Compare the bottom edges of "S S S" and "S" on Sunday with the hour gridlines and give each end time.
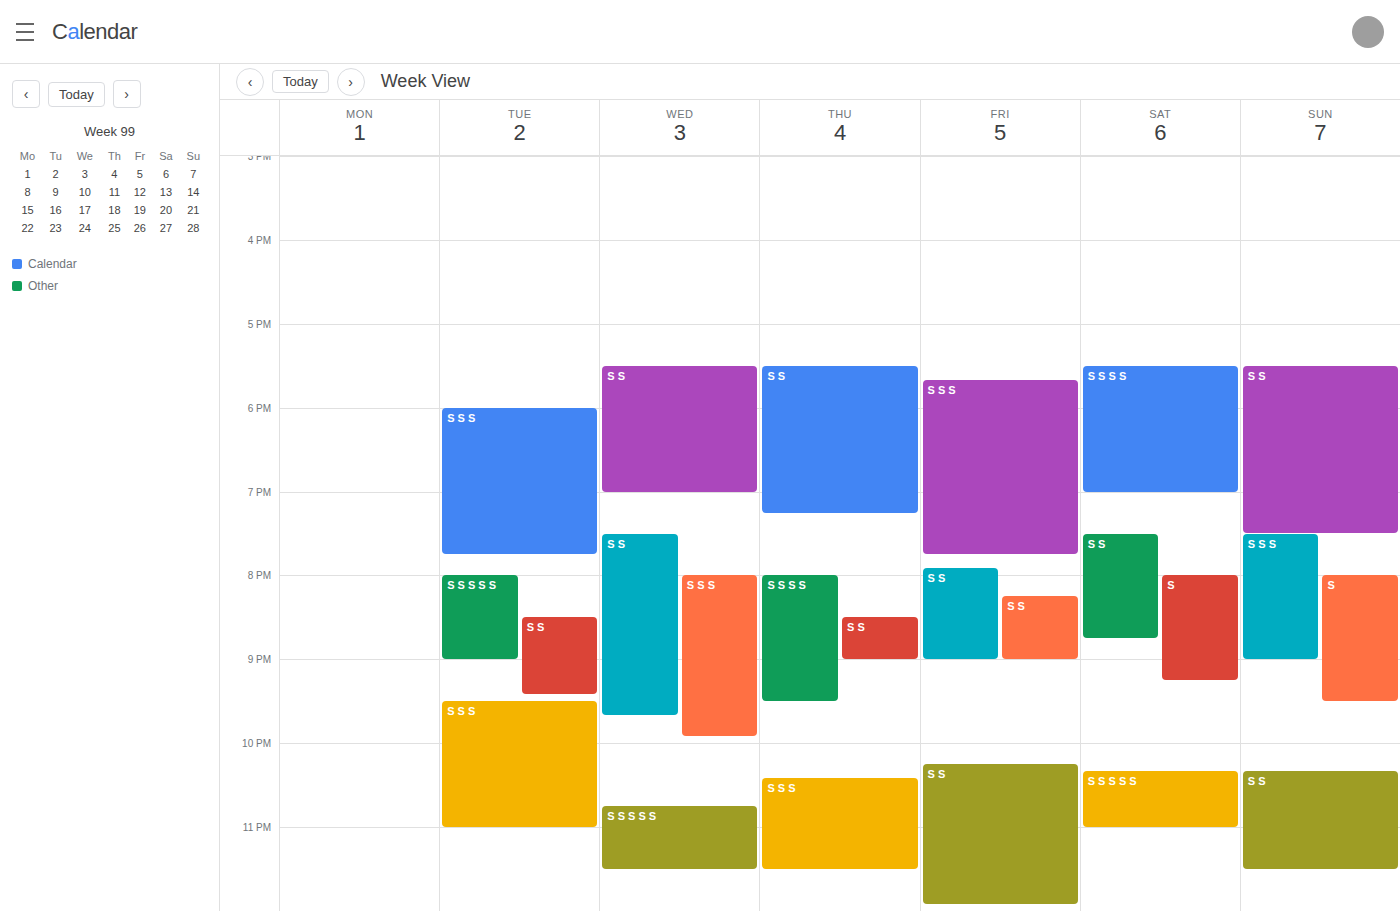
"S S S": 9:00 PM, exactly on the 9 PM line. "S": 9:30 PM, halfway between the 9 PM and 10 PM lines.